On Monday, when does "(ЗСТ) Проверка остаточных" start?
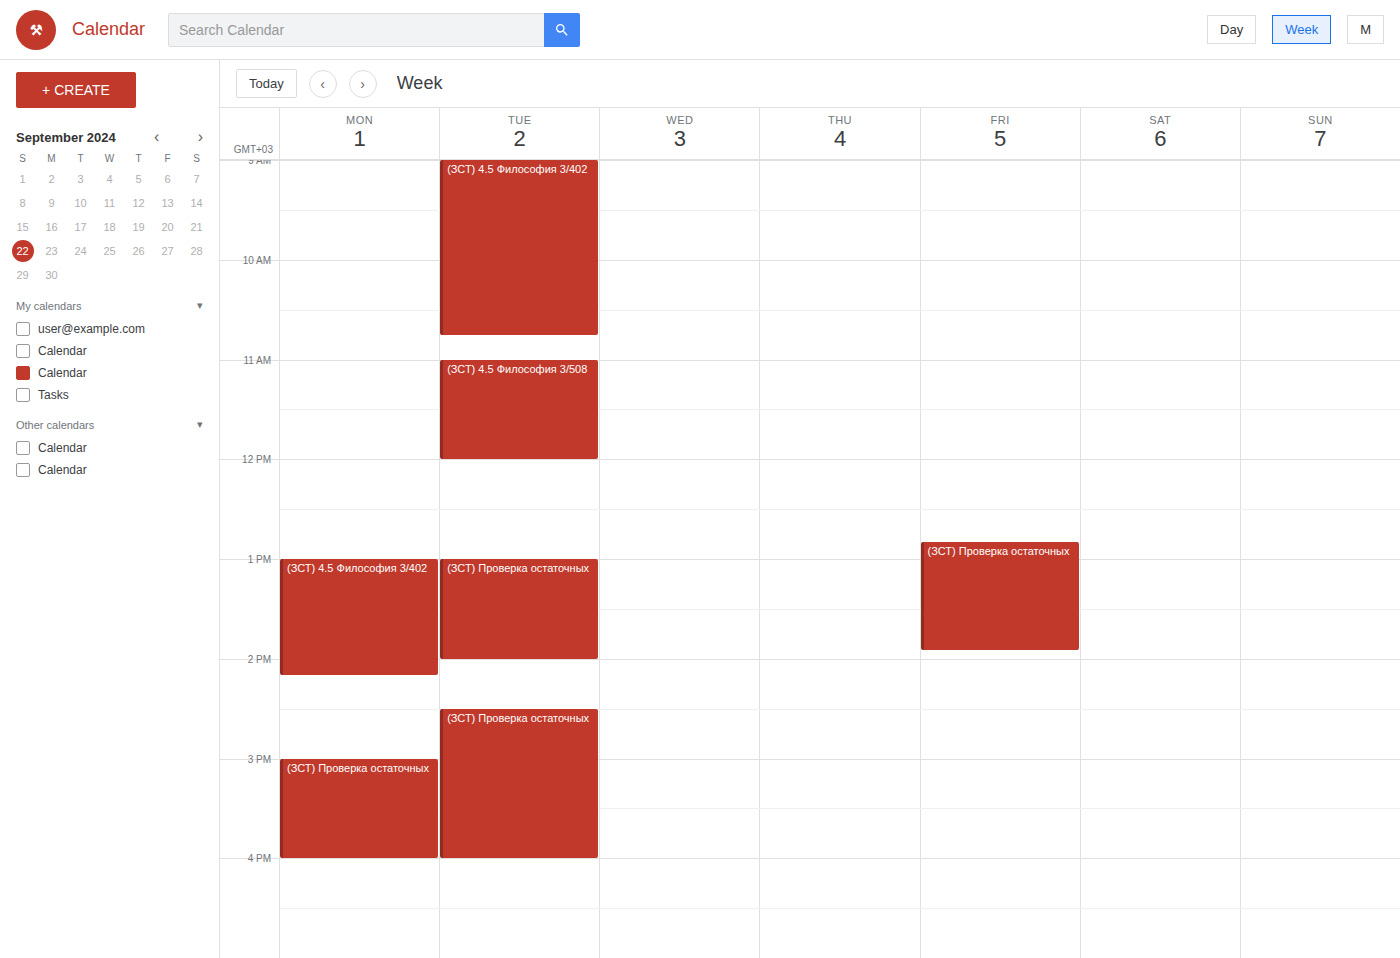
3:00 PM